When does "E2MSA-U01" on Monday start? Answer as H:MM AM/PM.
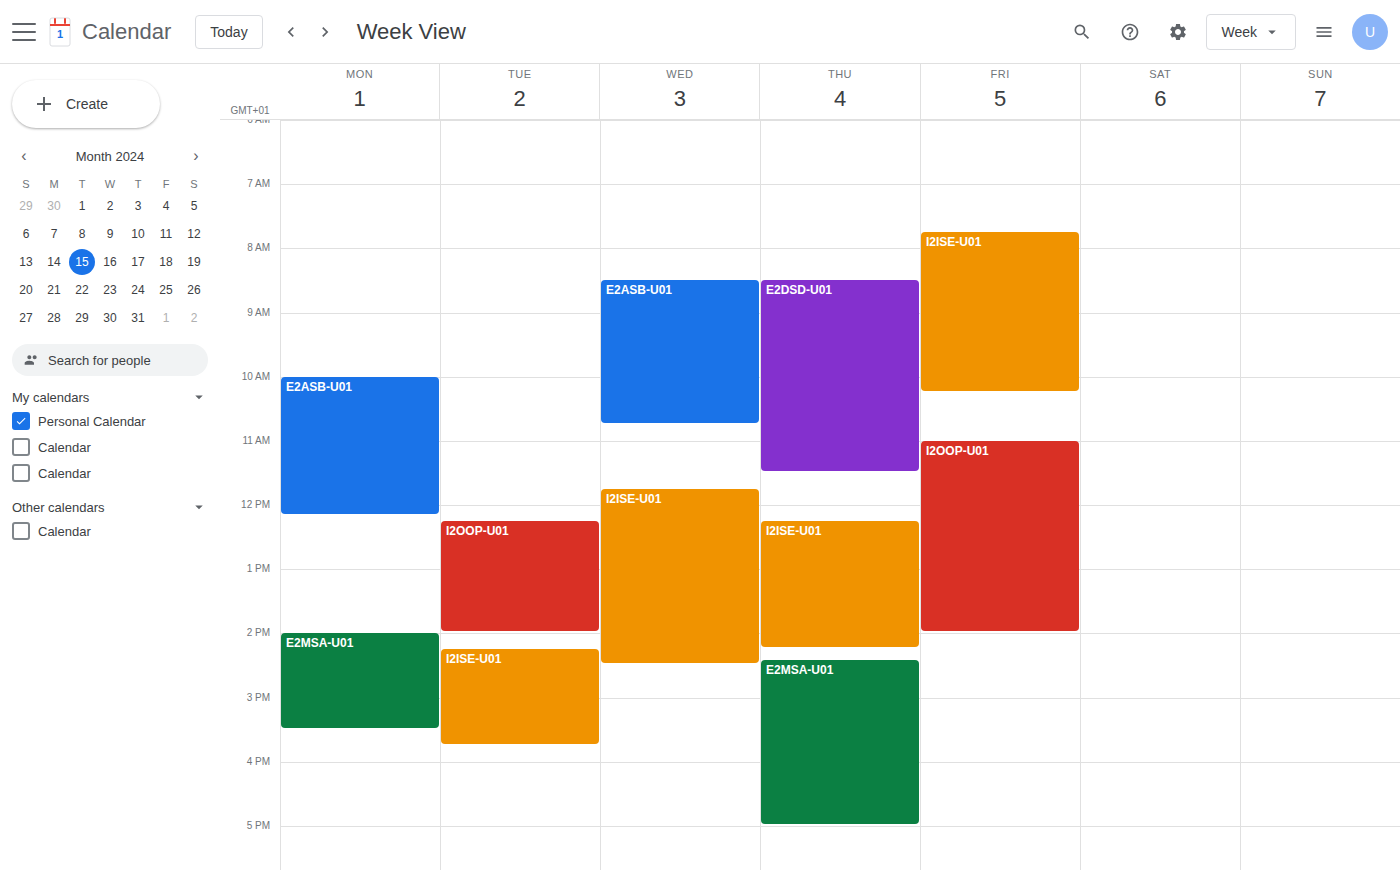
2:00 PM